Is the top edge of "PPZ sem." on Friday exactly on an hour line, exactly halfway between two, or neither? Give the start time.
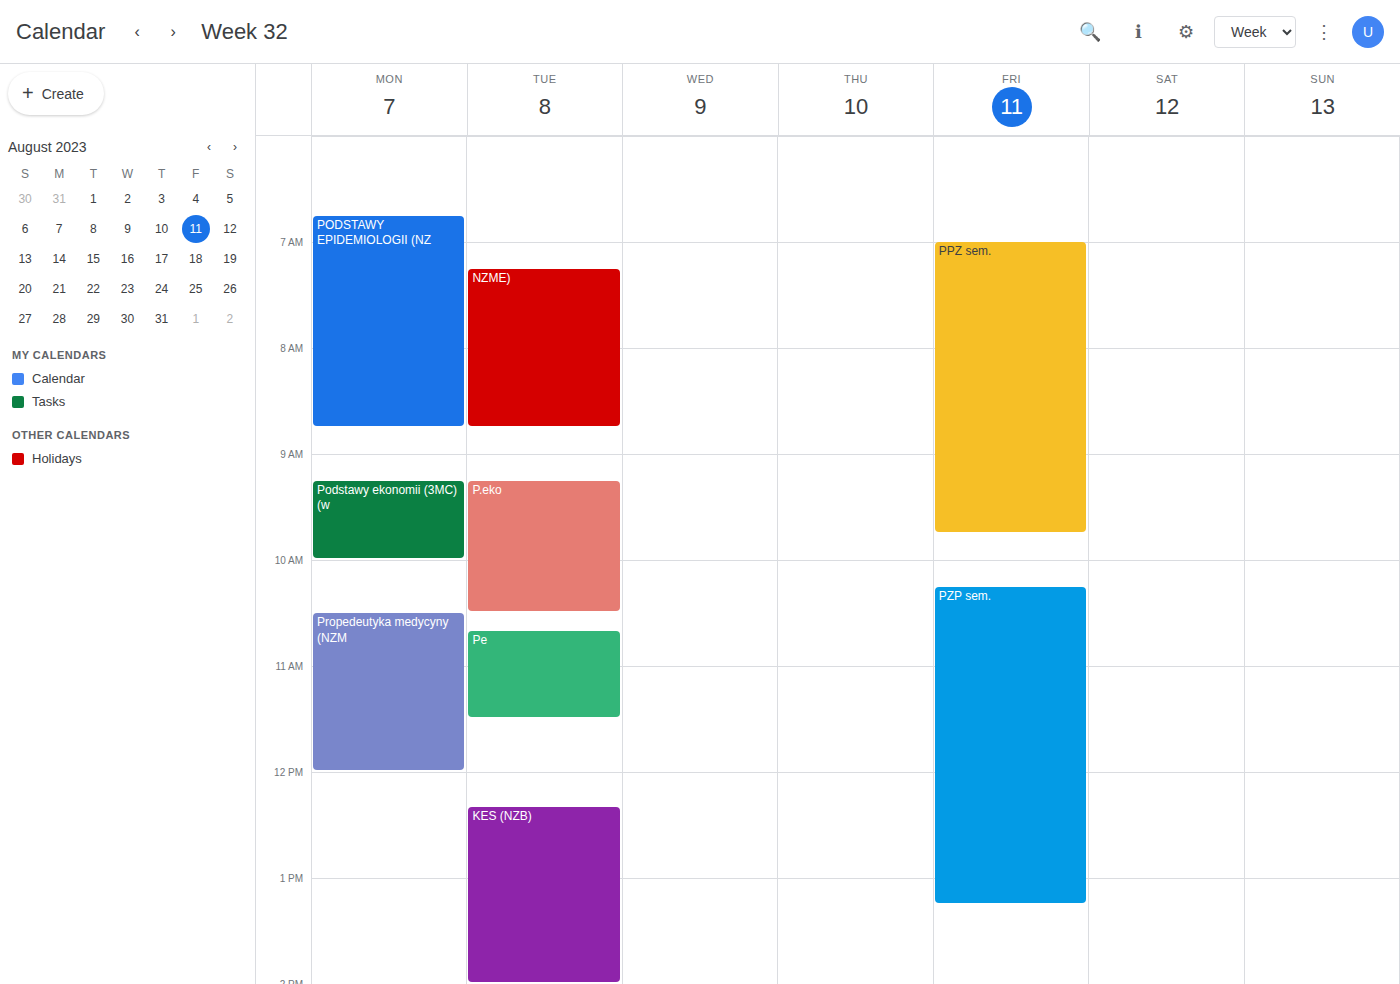
7:00 AM -- exactly on the 7 AM line.